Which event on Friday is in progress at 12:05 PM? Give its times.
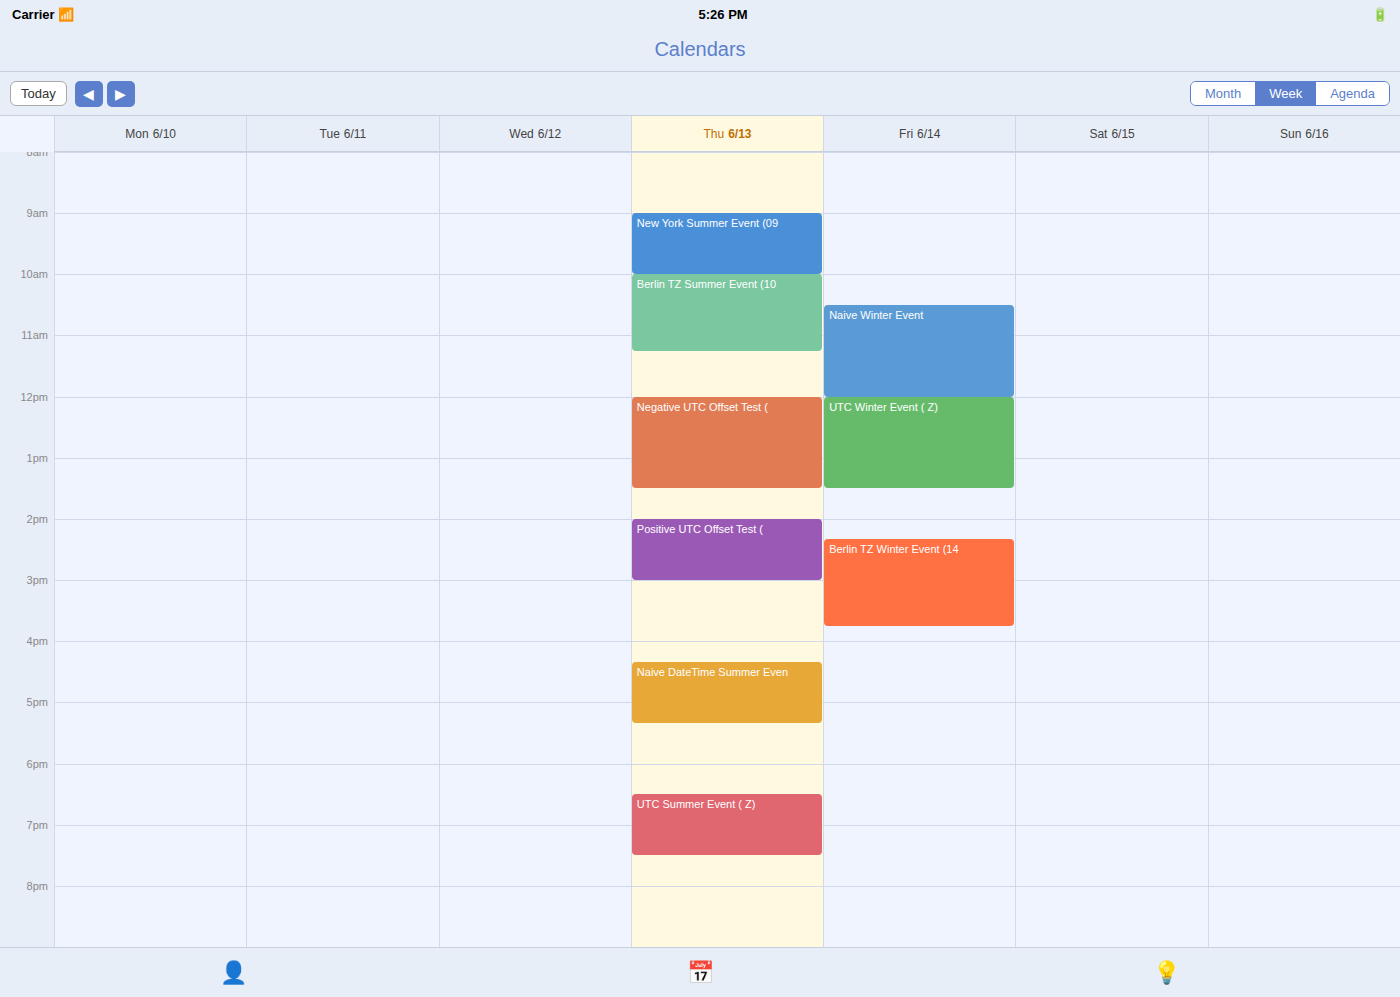
"UTC Winter Event ( Z)", 12:00 PM to 1:30 PM